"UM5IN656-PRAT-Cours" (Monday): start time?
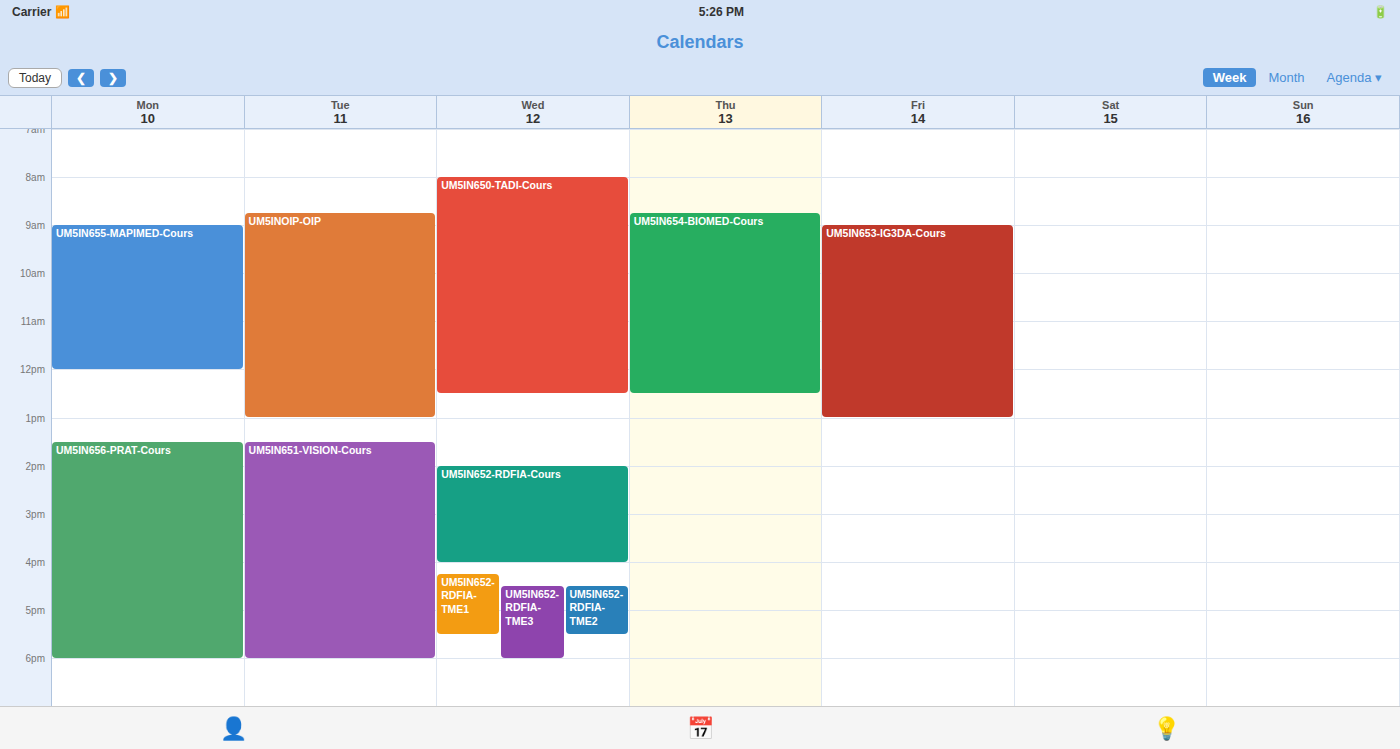
1:30 PM